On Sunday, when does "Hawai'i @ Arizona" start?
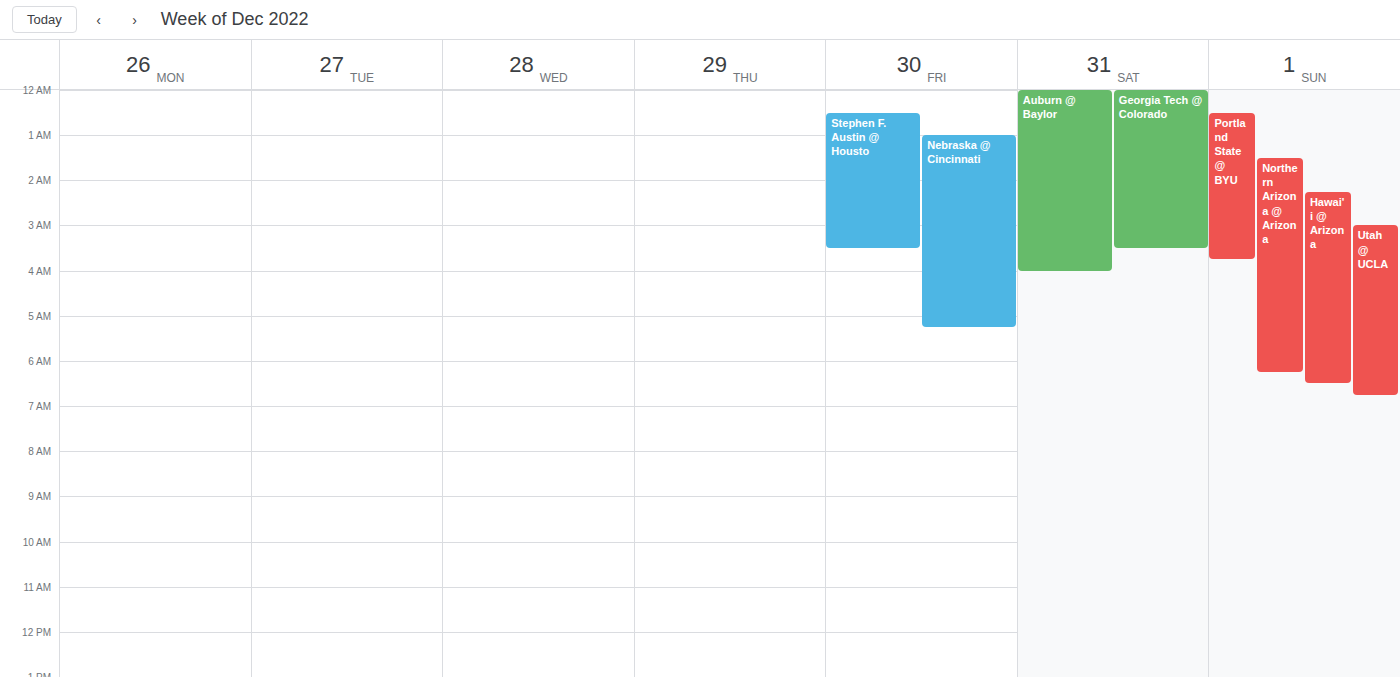
02:15